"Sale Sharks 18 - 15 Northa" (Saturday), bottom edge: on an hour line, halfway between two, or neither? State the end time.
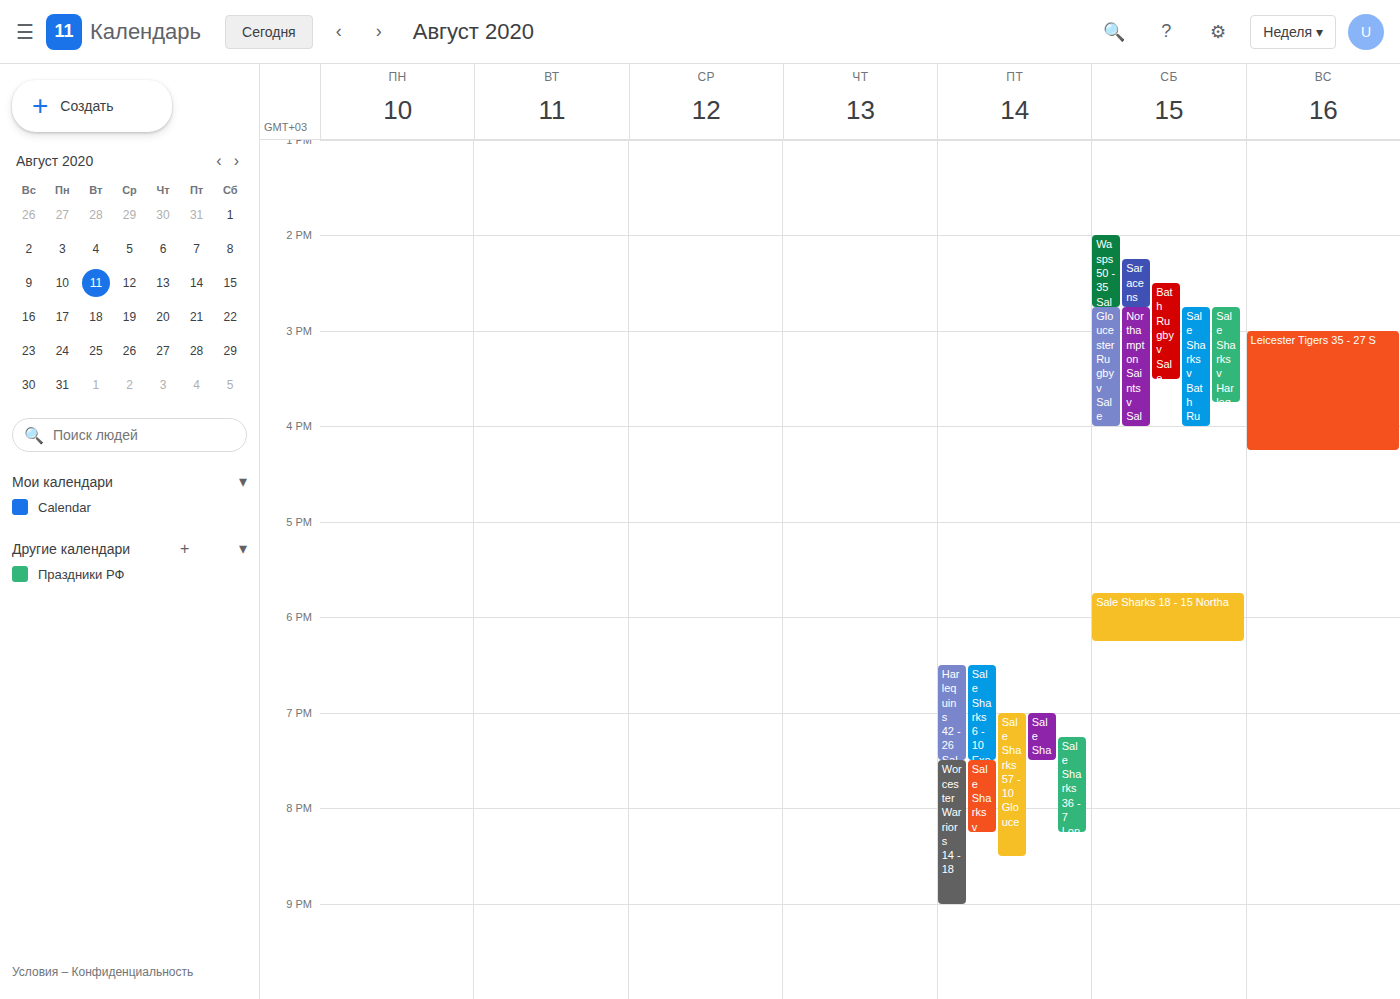
6:15 PM -- neither: a quarter of the way from the 6 PM line to the 7 PM line.